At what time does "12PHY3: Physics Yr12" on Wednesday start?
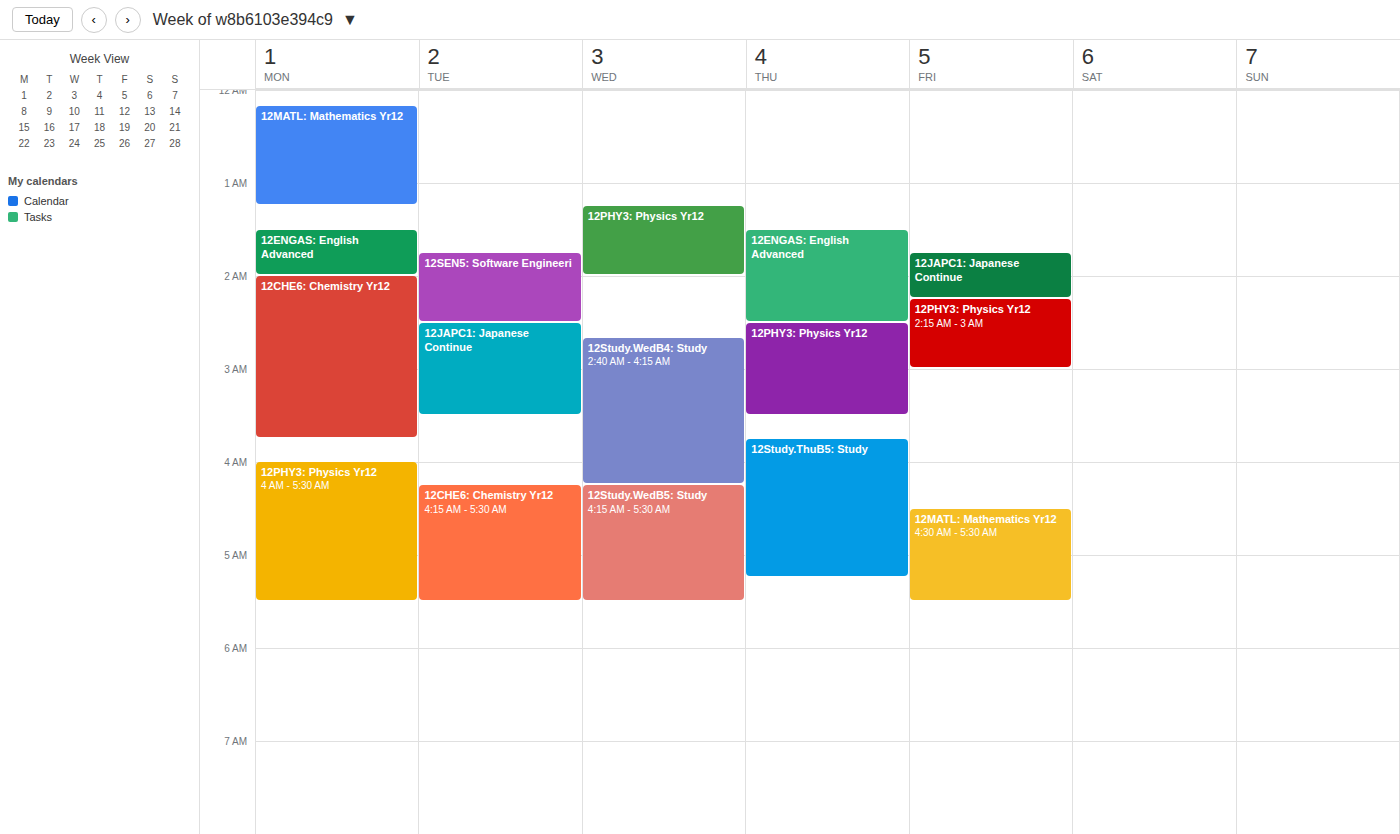
1:15 AM